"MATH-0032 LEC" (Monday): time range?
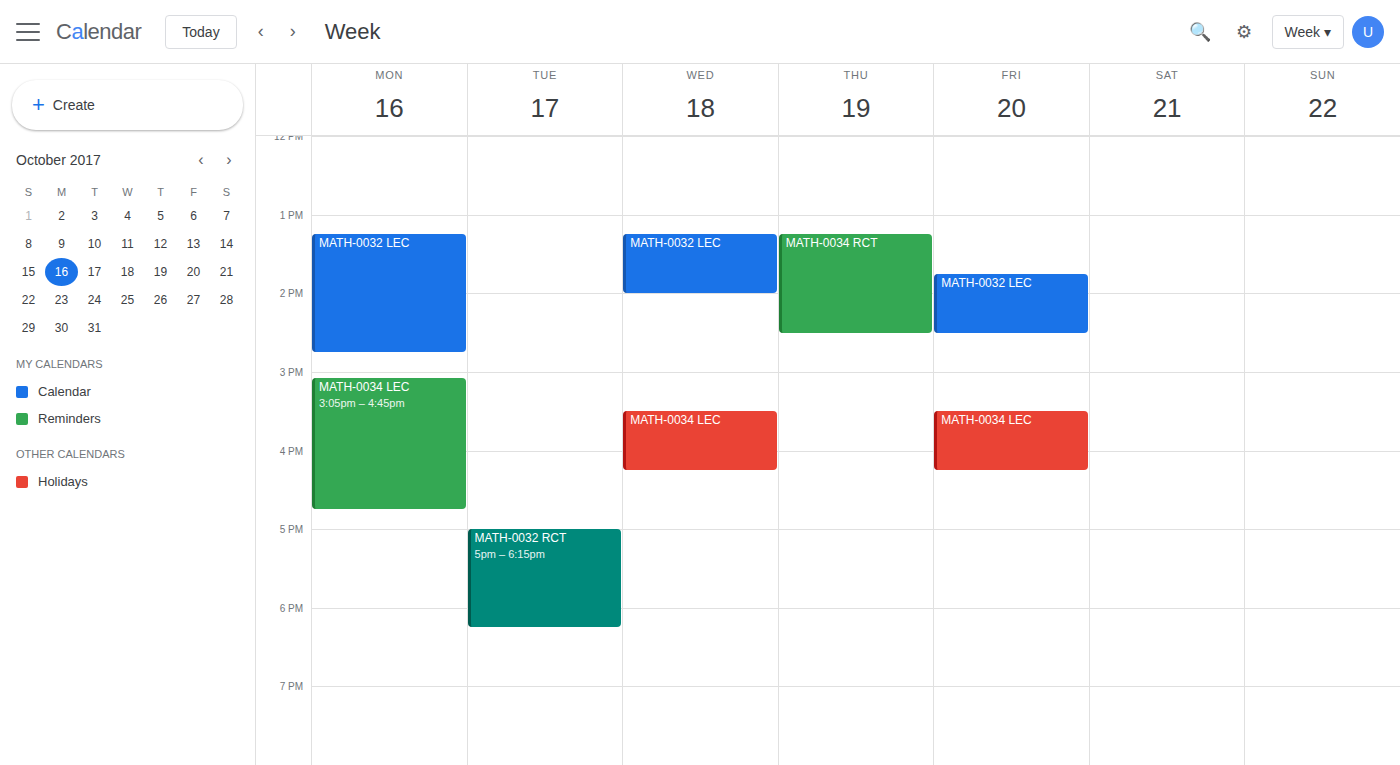
1:15 PM to 2:45 PM